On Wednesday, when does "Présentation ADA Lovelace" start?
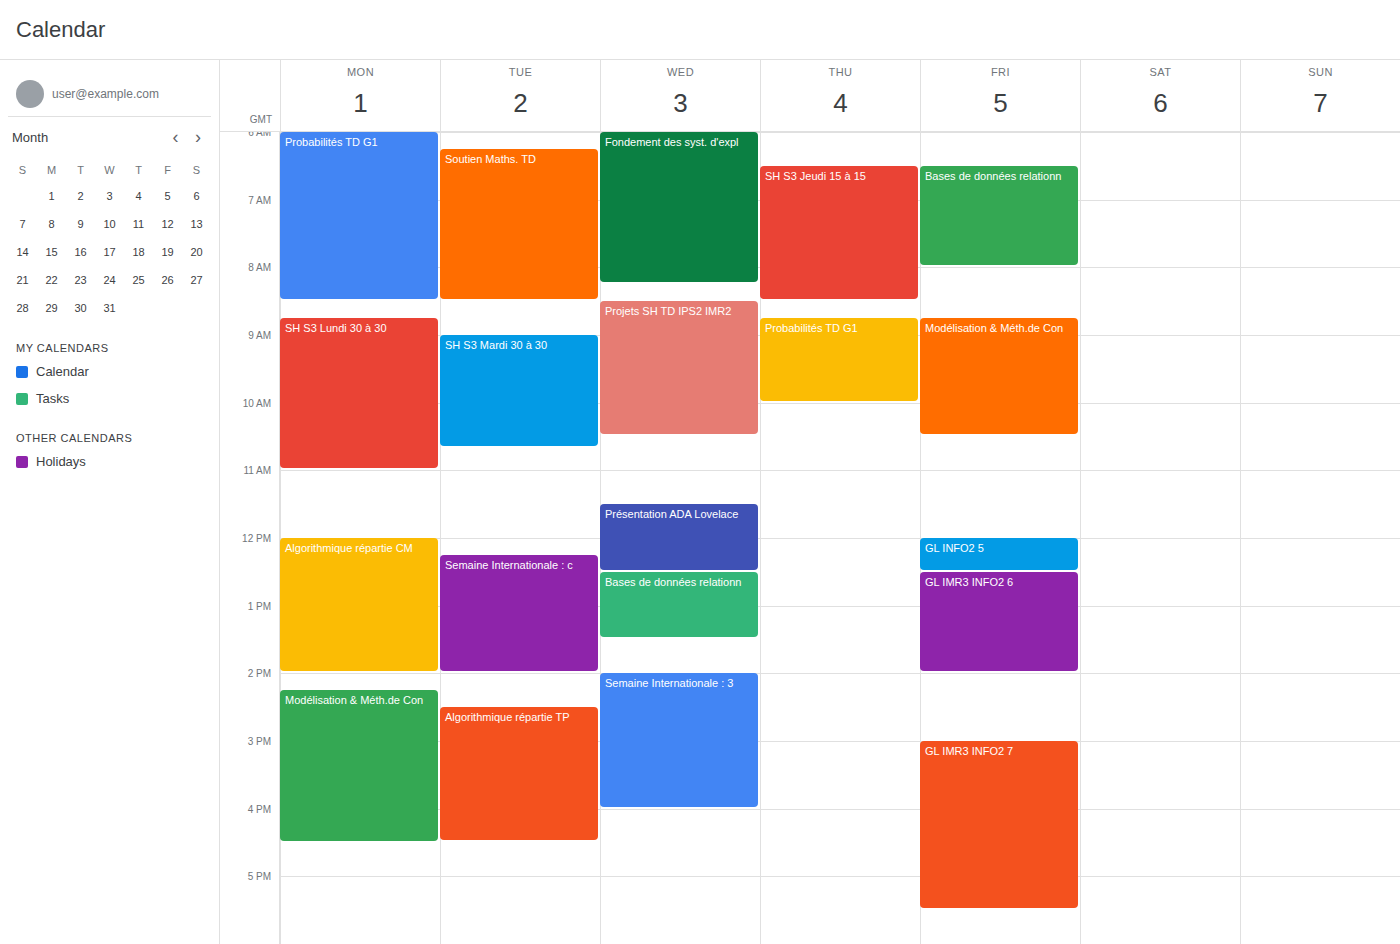
11:30 AM